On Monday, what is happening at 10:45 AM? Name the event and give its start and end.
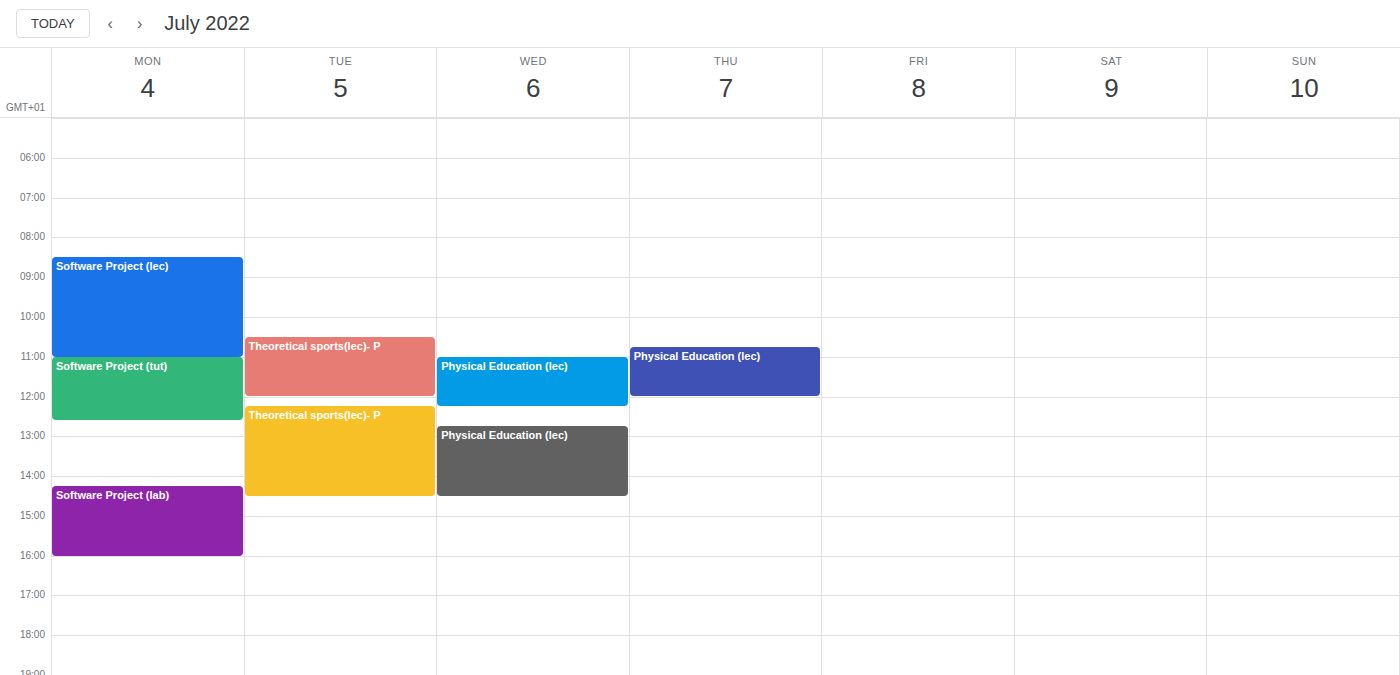
"Software Project (lec)", 8:30 AM to 11:00 AM